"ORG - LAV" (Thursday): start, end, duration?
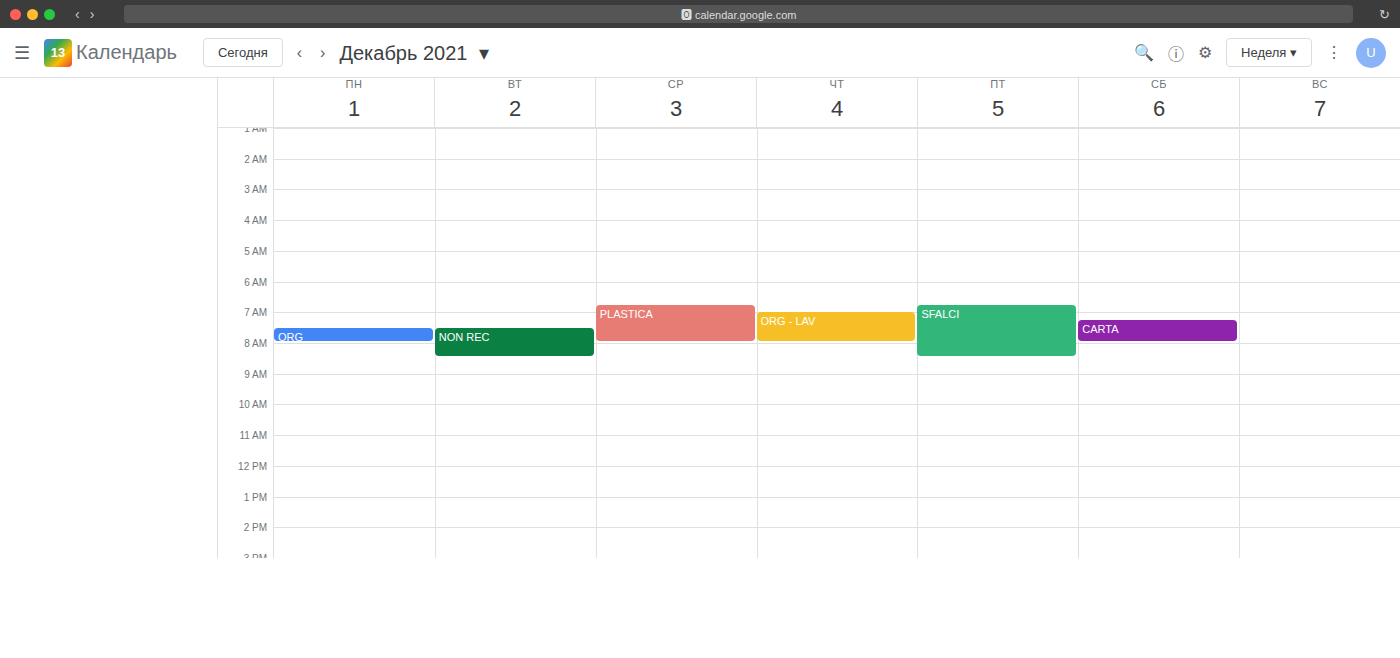
7:00 AM to 8:00 AM, 1 hour